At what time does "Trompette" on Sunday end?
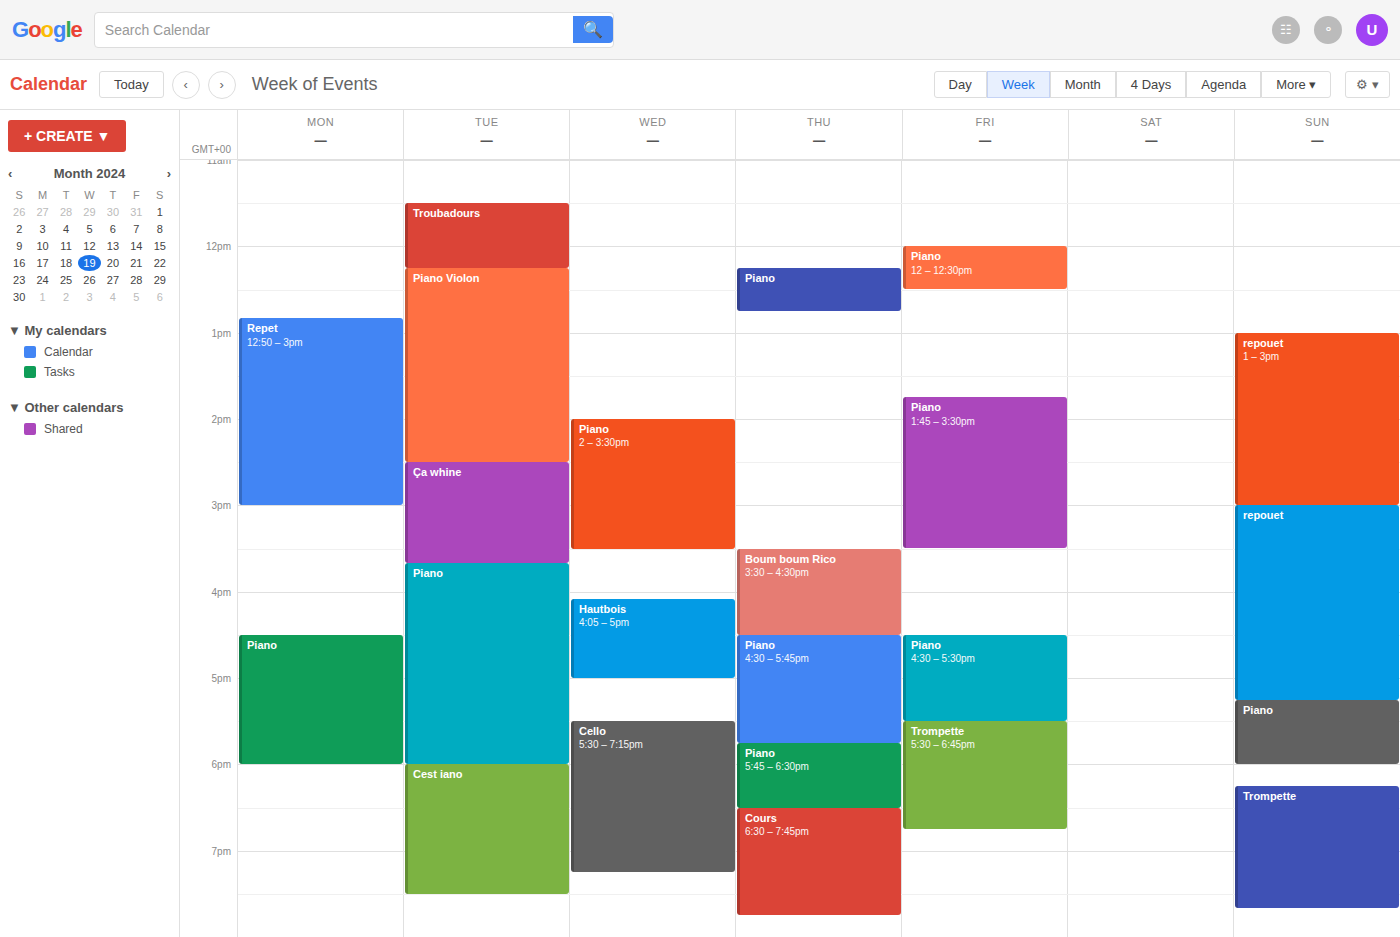
7:40 PM